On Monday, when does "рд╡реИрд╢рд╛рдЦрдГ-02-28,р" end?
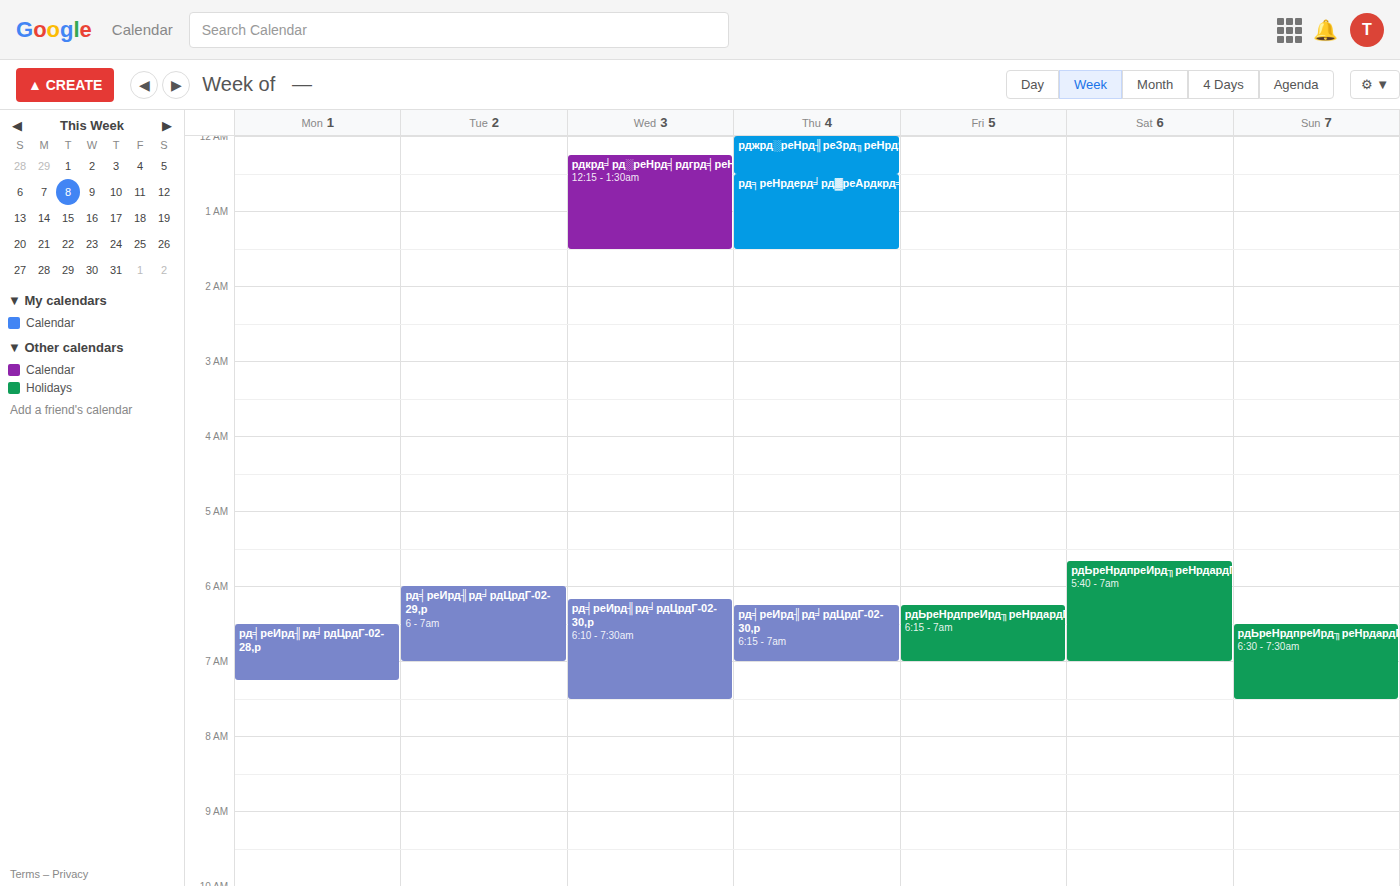
7:15 AM